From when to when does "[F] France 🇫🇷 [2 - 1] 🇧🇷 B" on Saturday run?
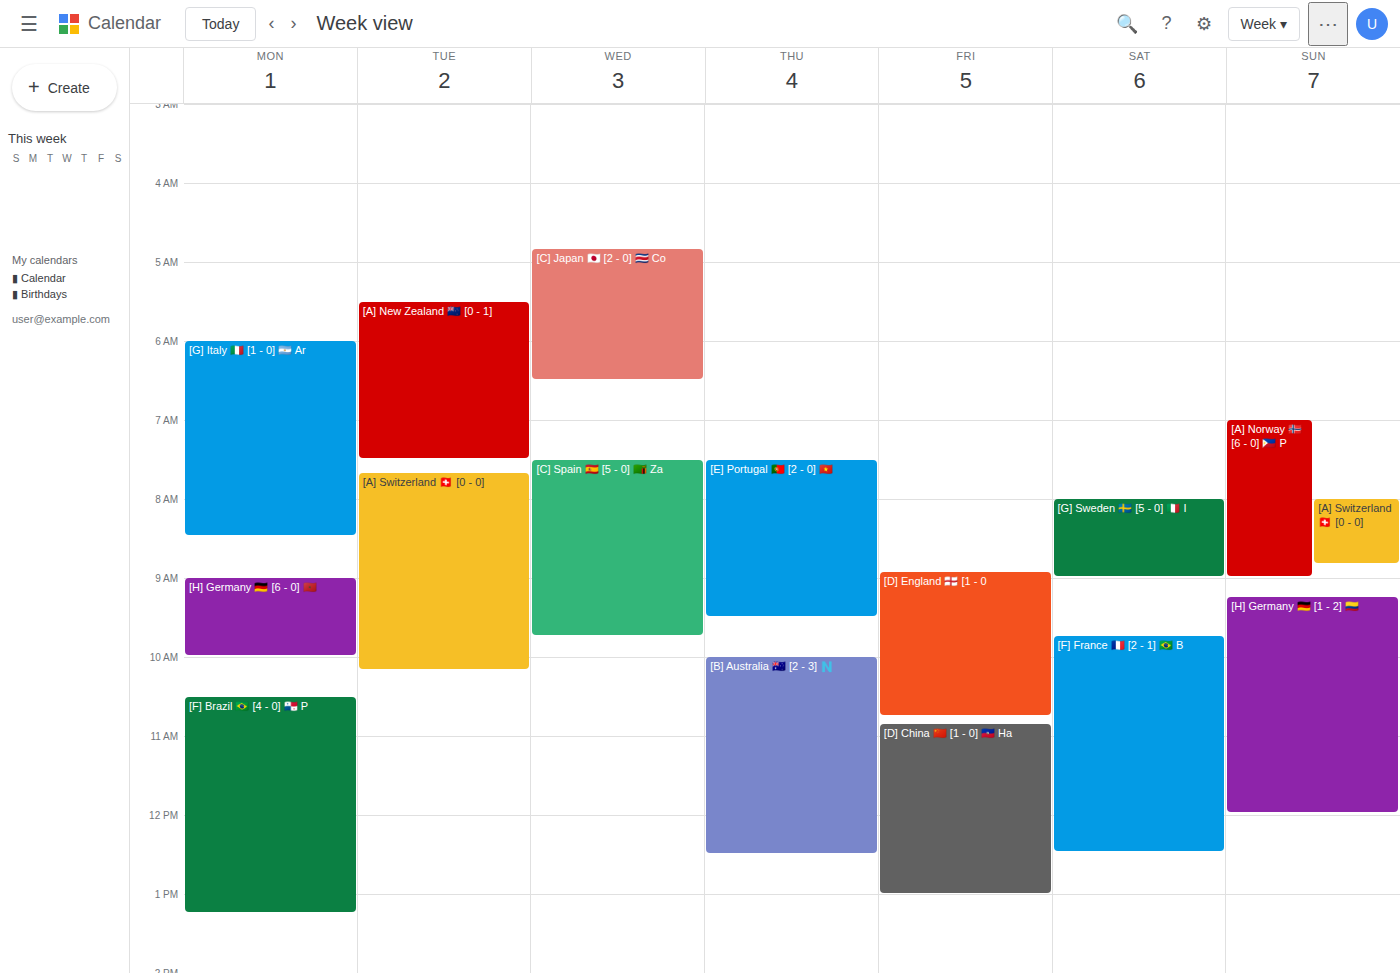
9:45 AM to 12:30 PM